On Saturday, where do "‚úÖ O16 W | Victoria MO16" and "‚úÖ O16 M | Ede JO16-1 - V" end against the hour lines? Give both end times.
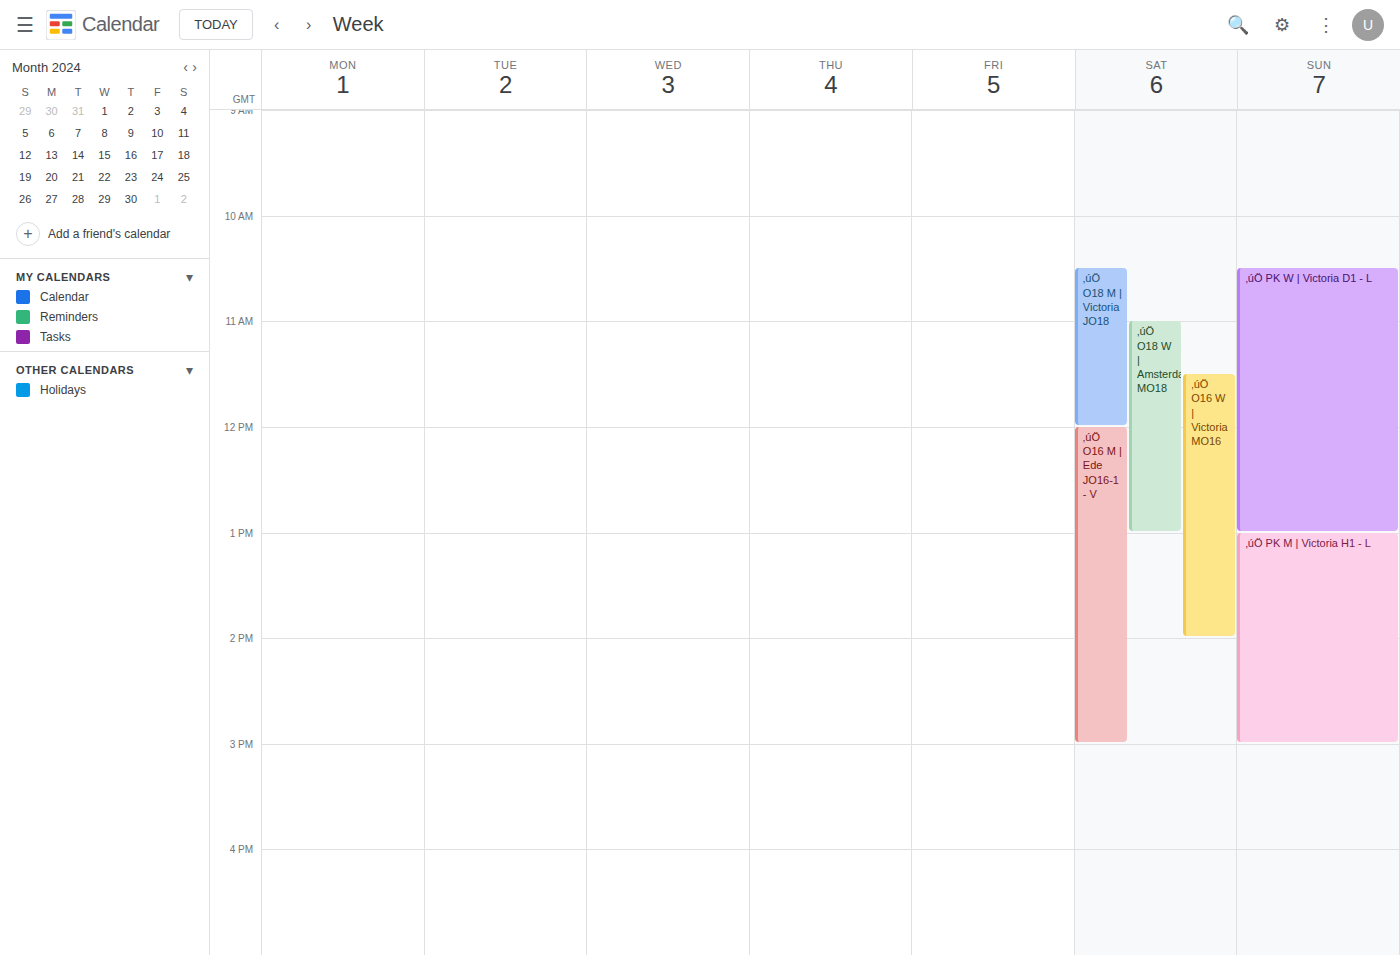
"‚úÖ O16 W | Victoria MO16": 2:00 PM, exactly on the 2 PM line. "‚úÖ O16 M | Ede JO16-1 - V": 3:00 PM, exactly on the 3 PM line.